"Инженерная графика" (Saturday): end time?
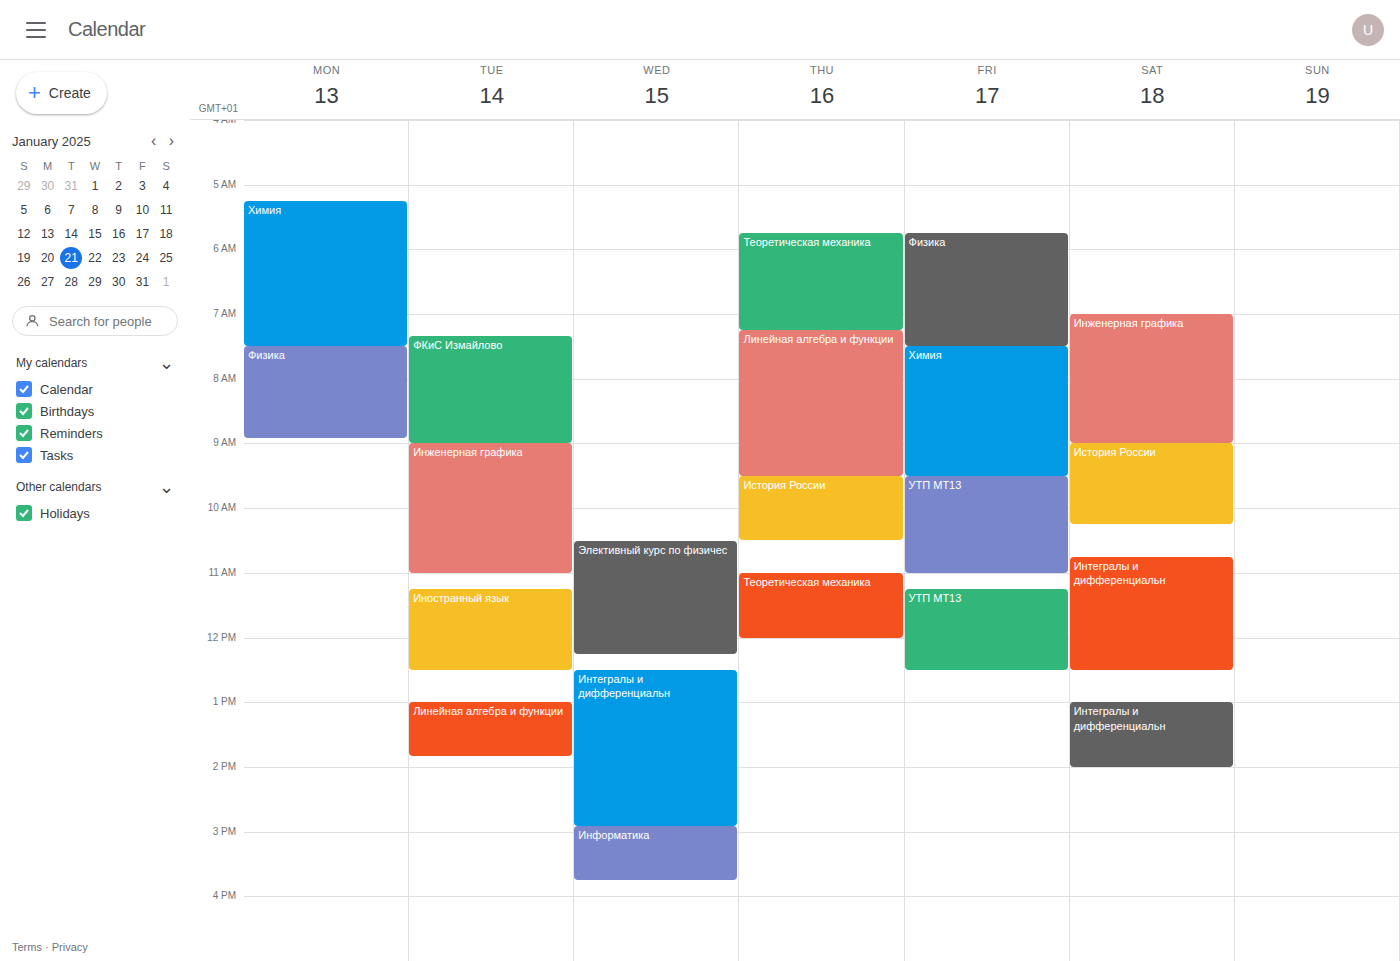
9:00 AM